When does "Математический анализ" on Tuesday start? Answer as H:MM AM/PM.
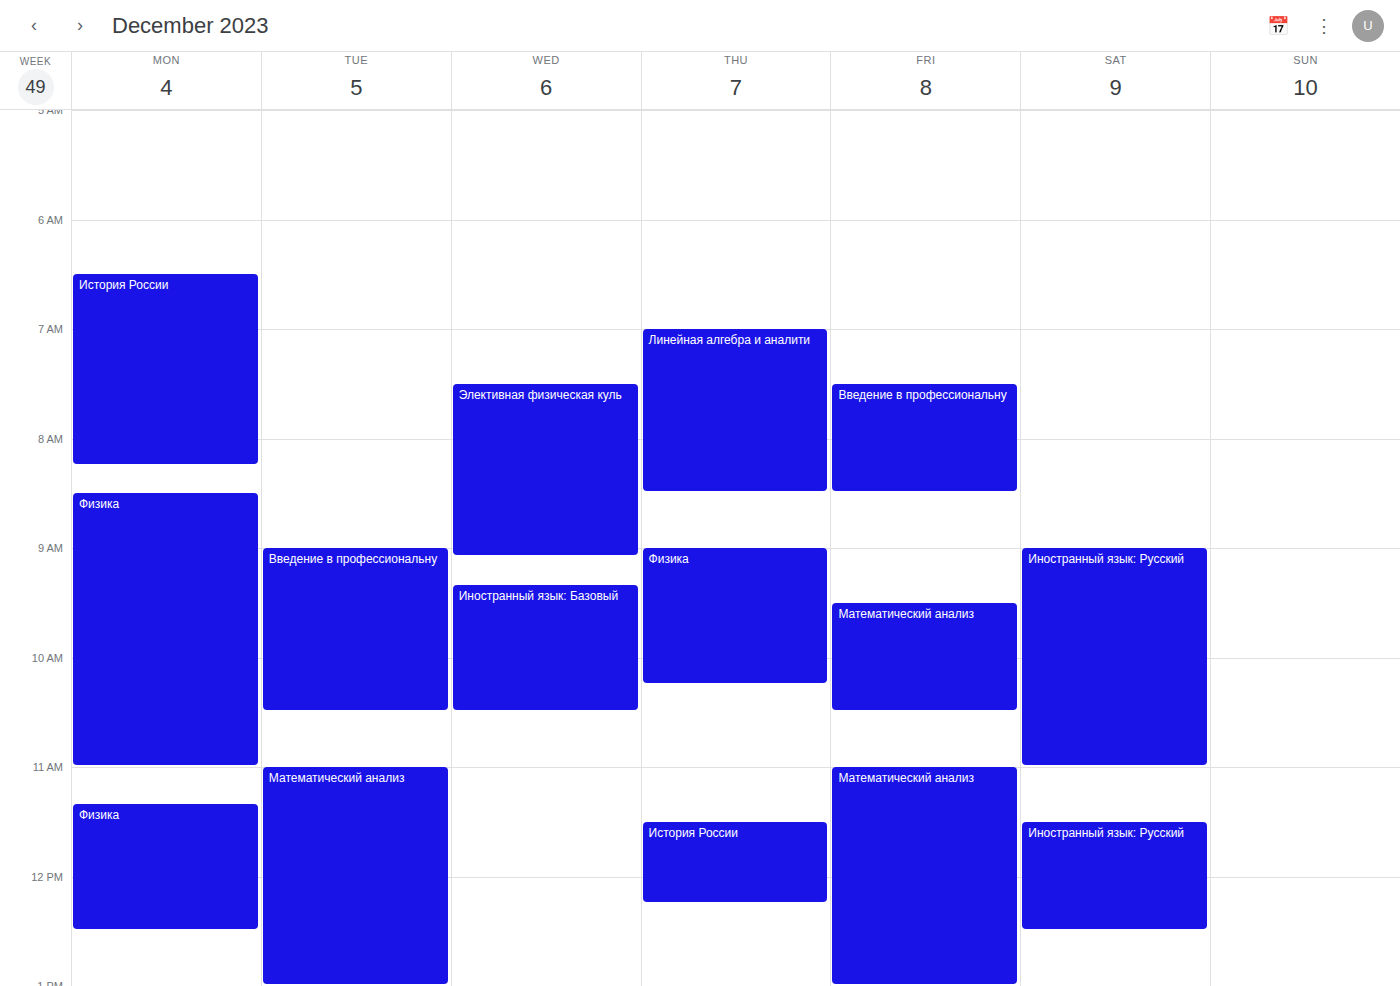
11:00 AM